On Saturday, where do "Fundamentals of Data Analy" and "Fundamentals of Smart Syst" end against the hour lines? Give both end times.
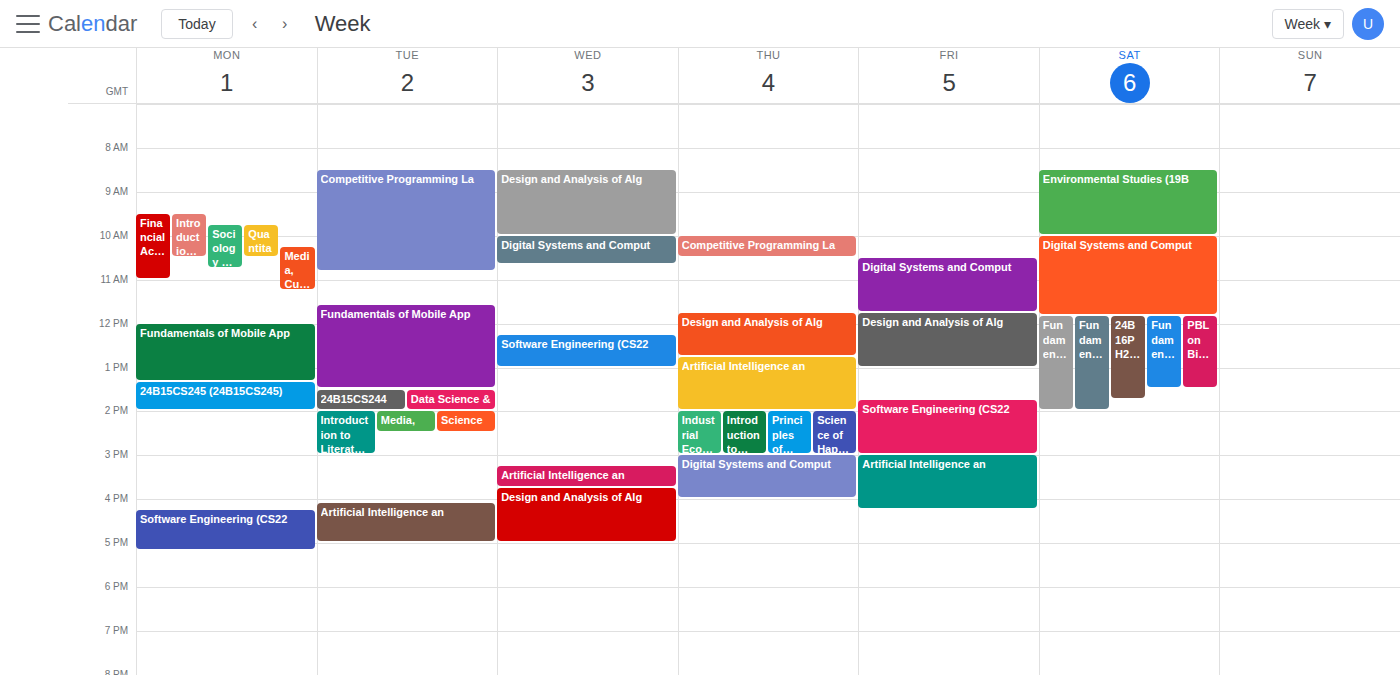
"Fundamentals of Data Analy": 2:00 PM, exactly on the 2 PM line. "Fundamentals of Smart Syst": 1:30 PM, halfway between the 1 PM and 2 PM lines.